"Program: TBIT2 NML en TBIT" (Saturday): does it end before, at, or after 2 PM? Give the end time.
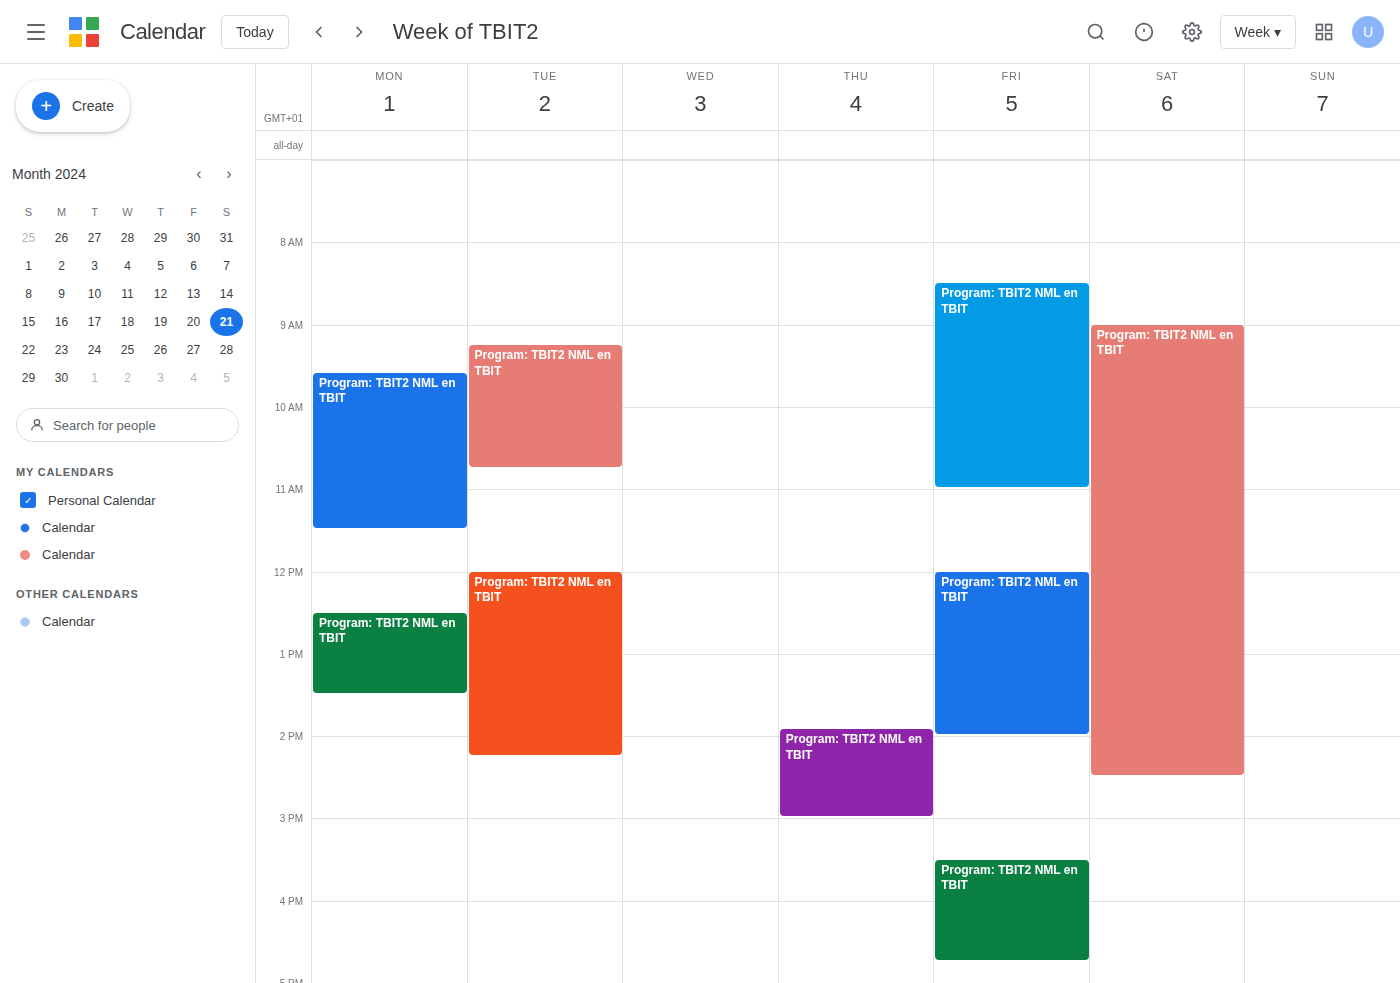
2:30 PM -- after 2 PM, 30 minutes below the 2 PM line.